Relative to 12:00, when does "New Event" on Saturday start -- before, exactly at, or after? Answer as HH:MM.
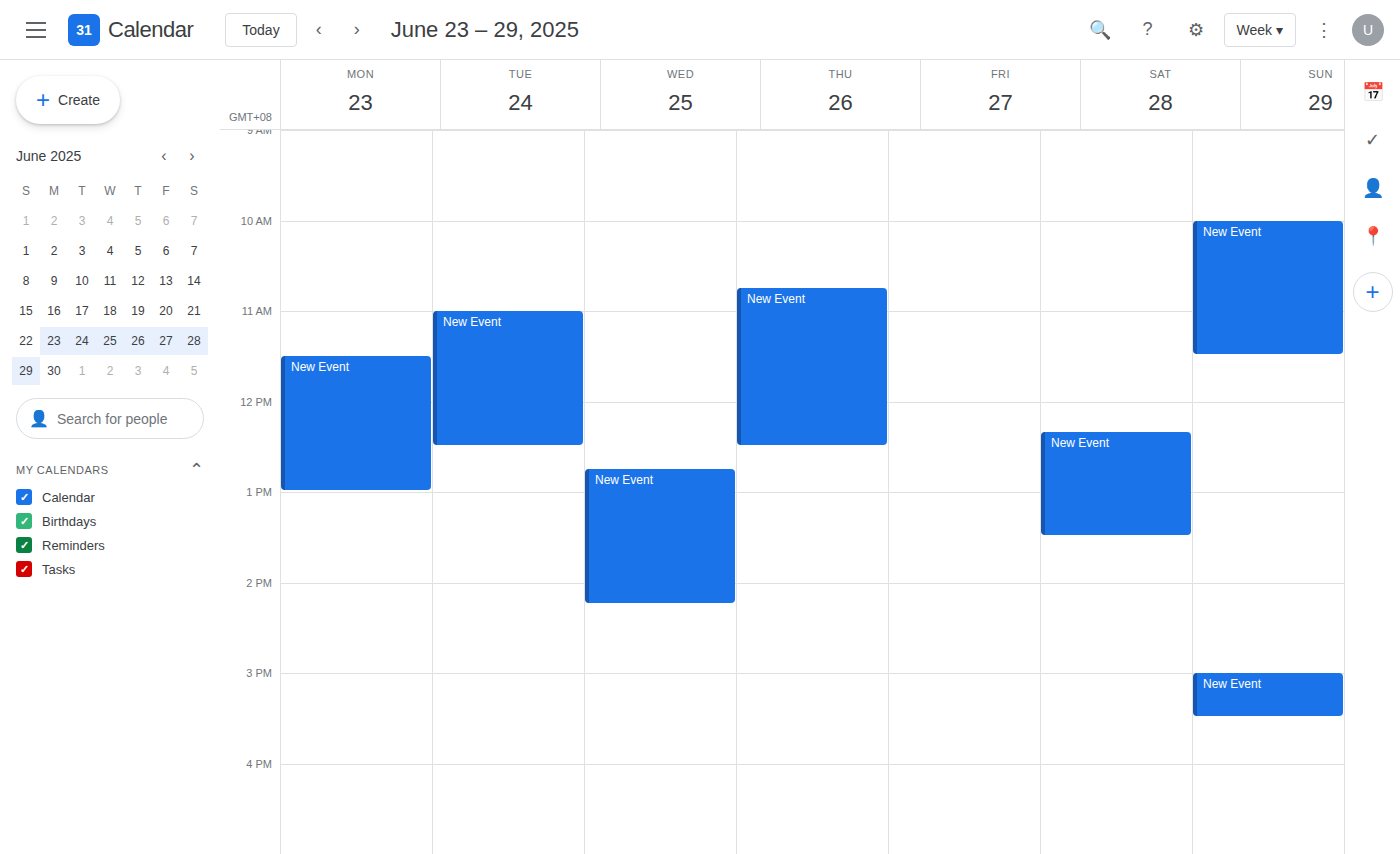
12:20 -- after 12:00, 20 minutes below the 12:00 line.